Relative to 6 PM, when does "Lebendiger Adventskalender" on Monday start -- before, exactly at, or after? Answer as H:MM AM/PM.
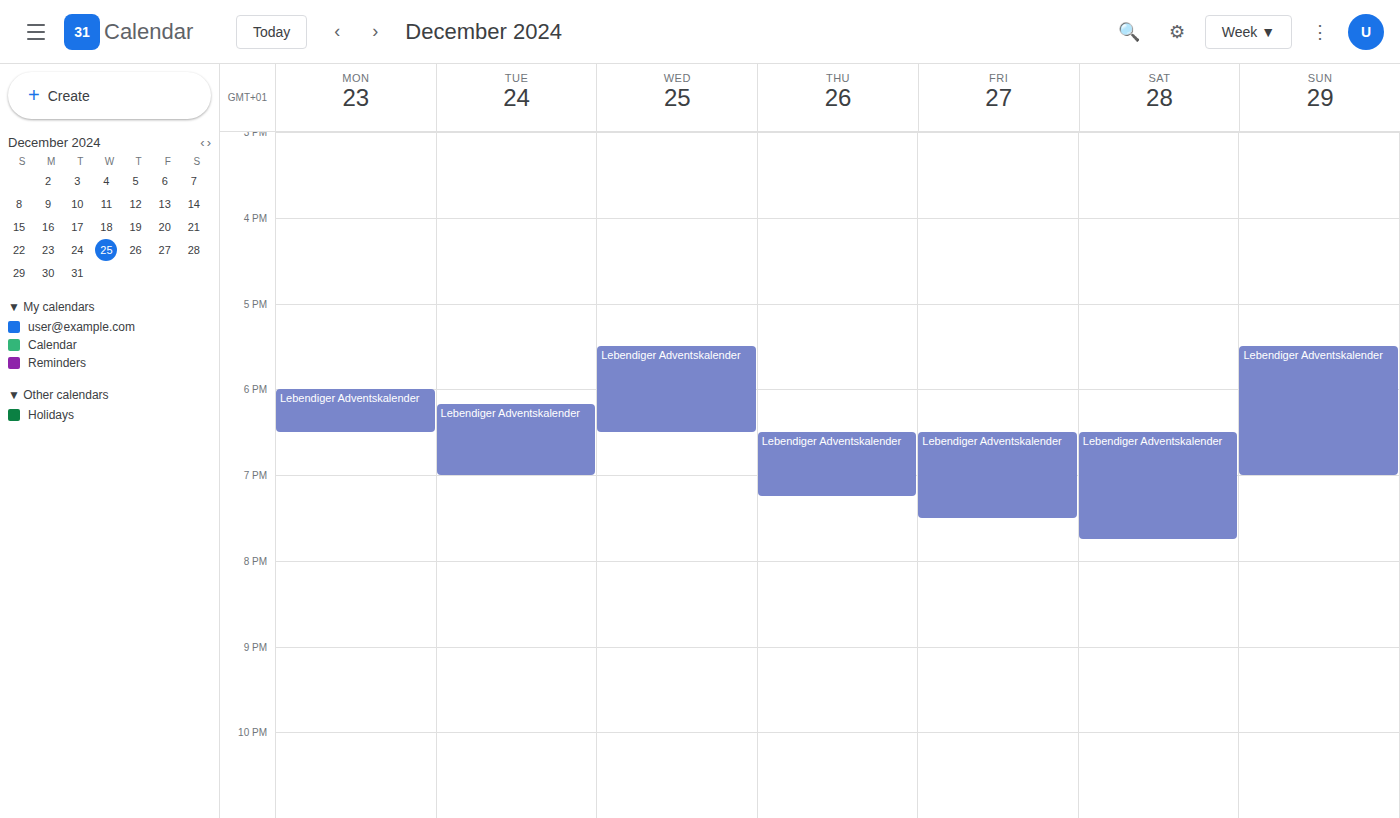
6:00 PM -- exactly at 6 PM, on the 6 PM line.